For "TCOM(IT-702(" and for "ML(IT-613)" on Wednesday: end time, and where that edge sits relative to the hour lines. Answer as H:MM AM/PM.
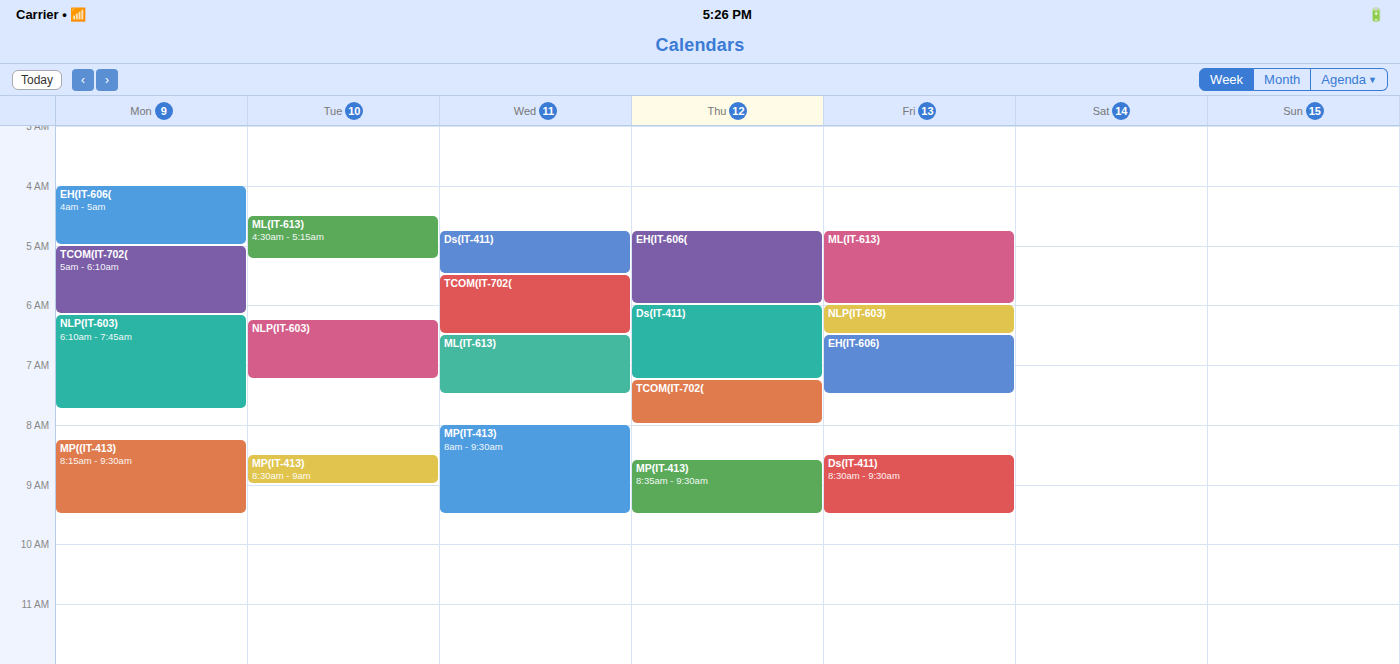
"TCOM(IT-702(": 6:30 AM, halfway between the 6 AM and 7 AM lines. "ML(IT-613)": 7:30 AM, halfway between the 7 AM and 8 AM lines.